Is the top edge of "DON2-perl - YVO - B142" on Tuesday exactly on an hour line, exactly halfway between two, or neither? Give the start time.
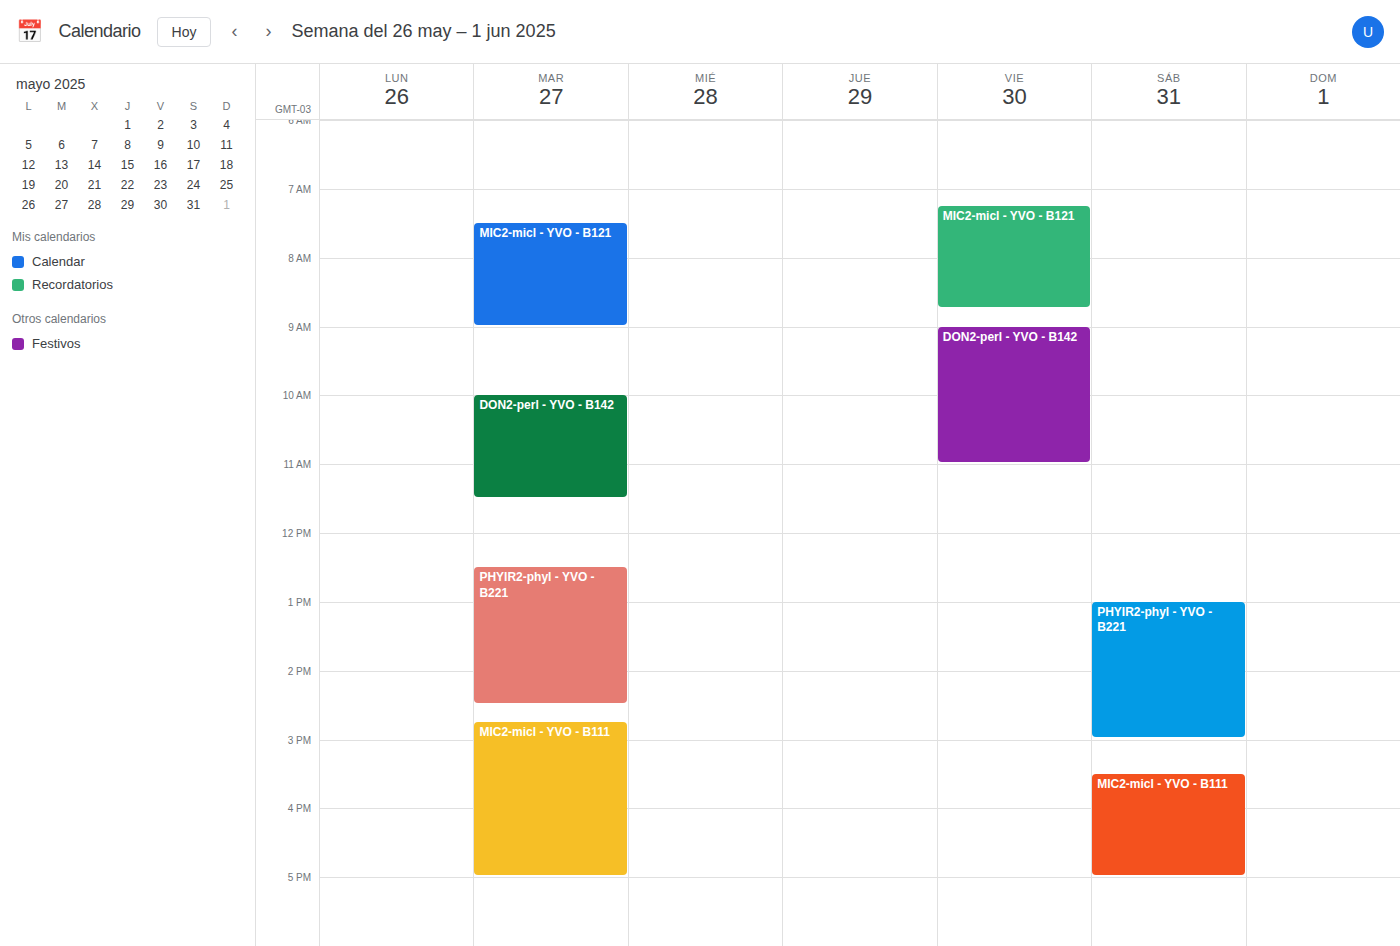
10:00 AM -- exactly on the 10 AM line.